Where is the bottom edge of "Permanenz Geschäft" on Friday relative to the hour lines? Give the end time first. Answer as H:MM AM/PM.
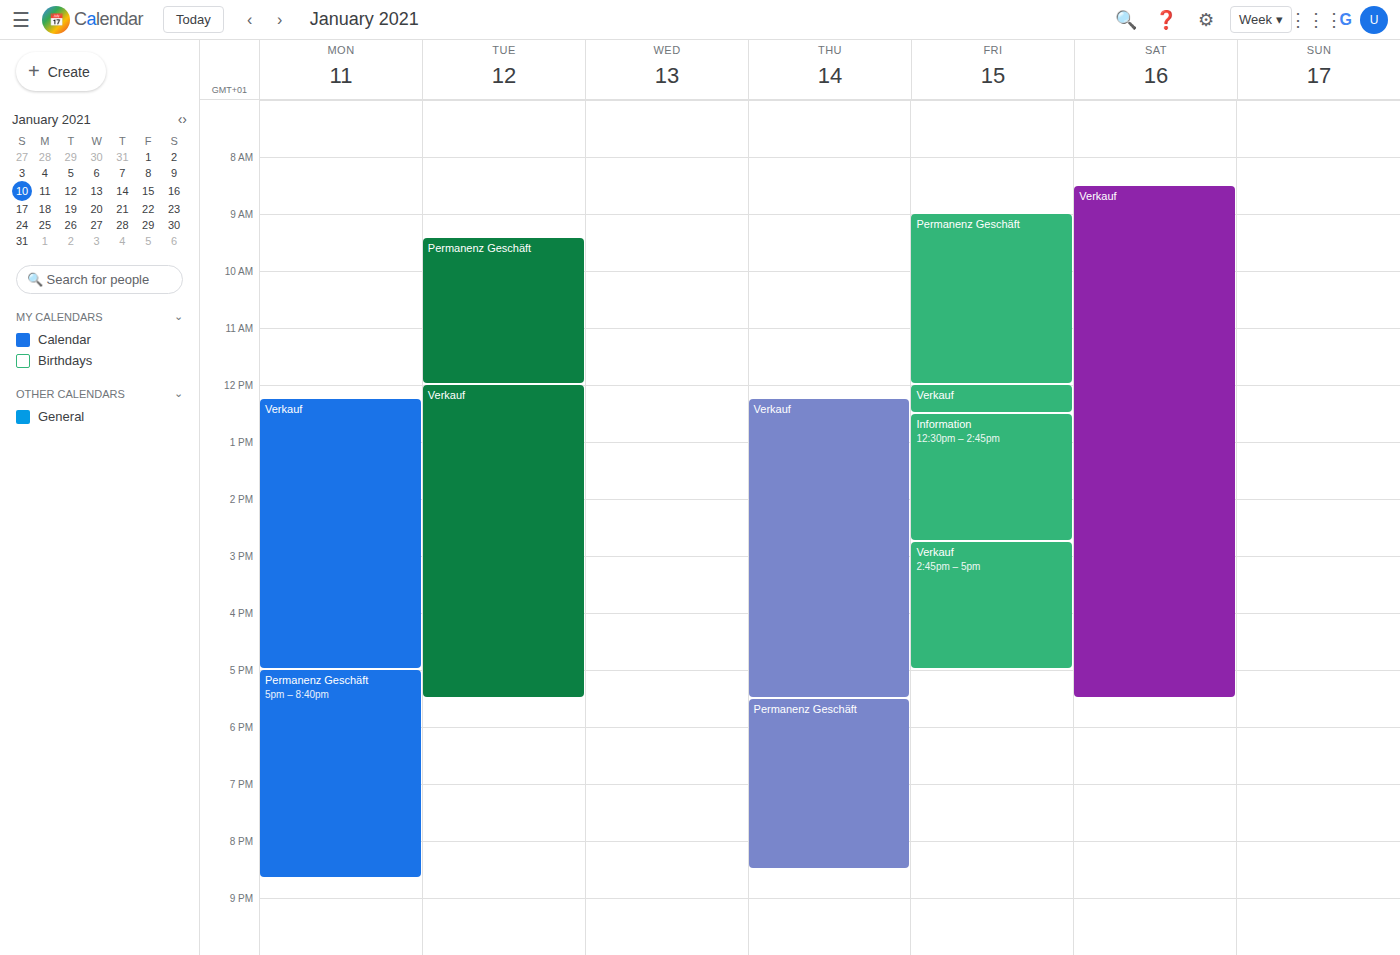
12:00 PM -- exactly on the 12 PM line.